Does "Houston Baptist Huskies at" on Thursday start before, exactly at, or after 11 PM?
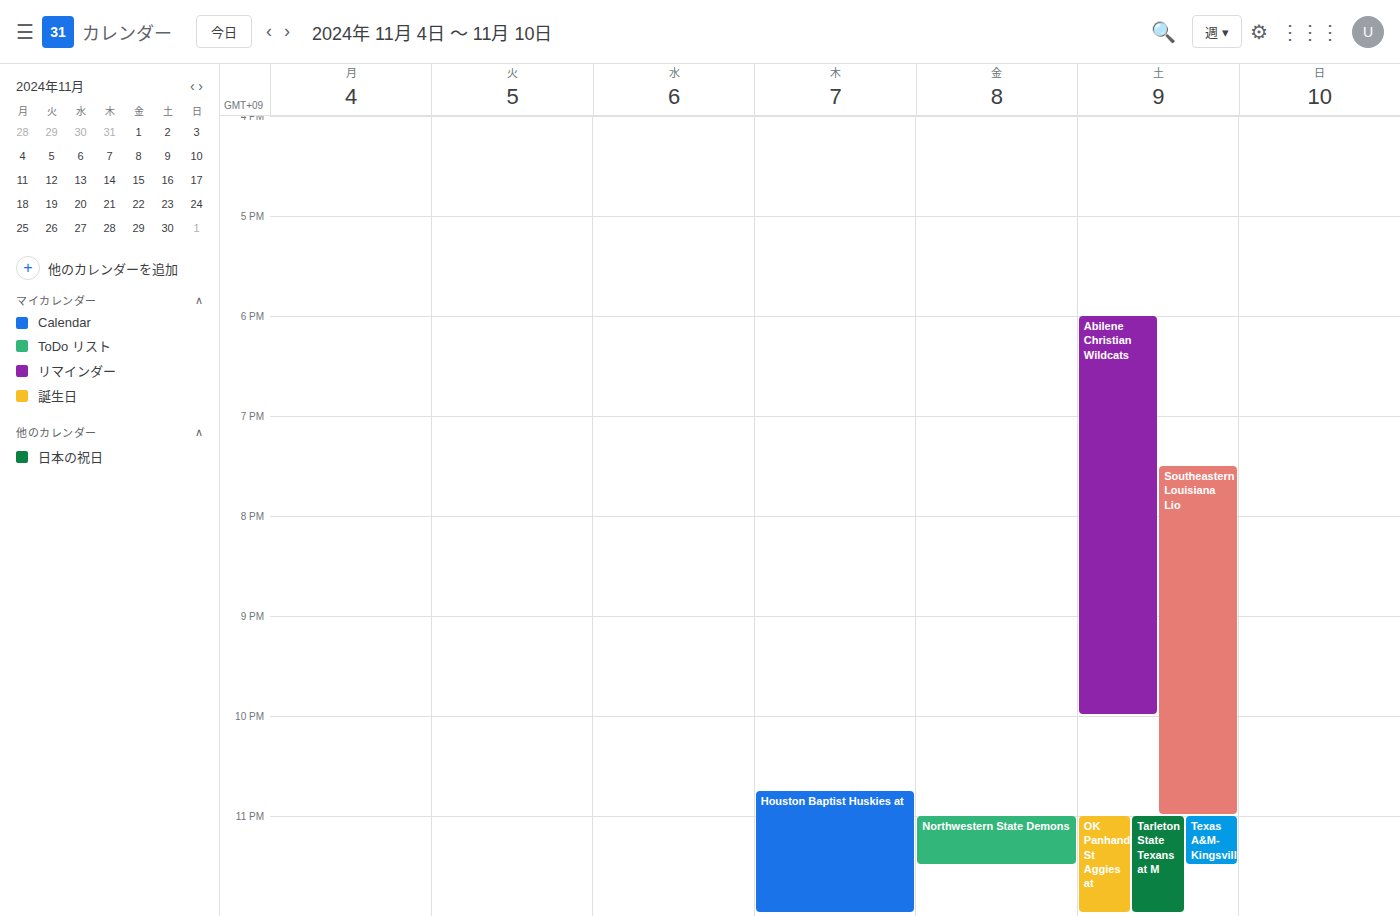
10:45 PM -- before 11 PM, 15 minutes above the 11 PM line.